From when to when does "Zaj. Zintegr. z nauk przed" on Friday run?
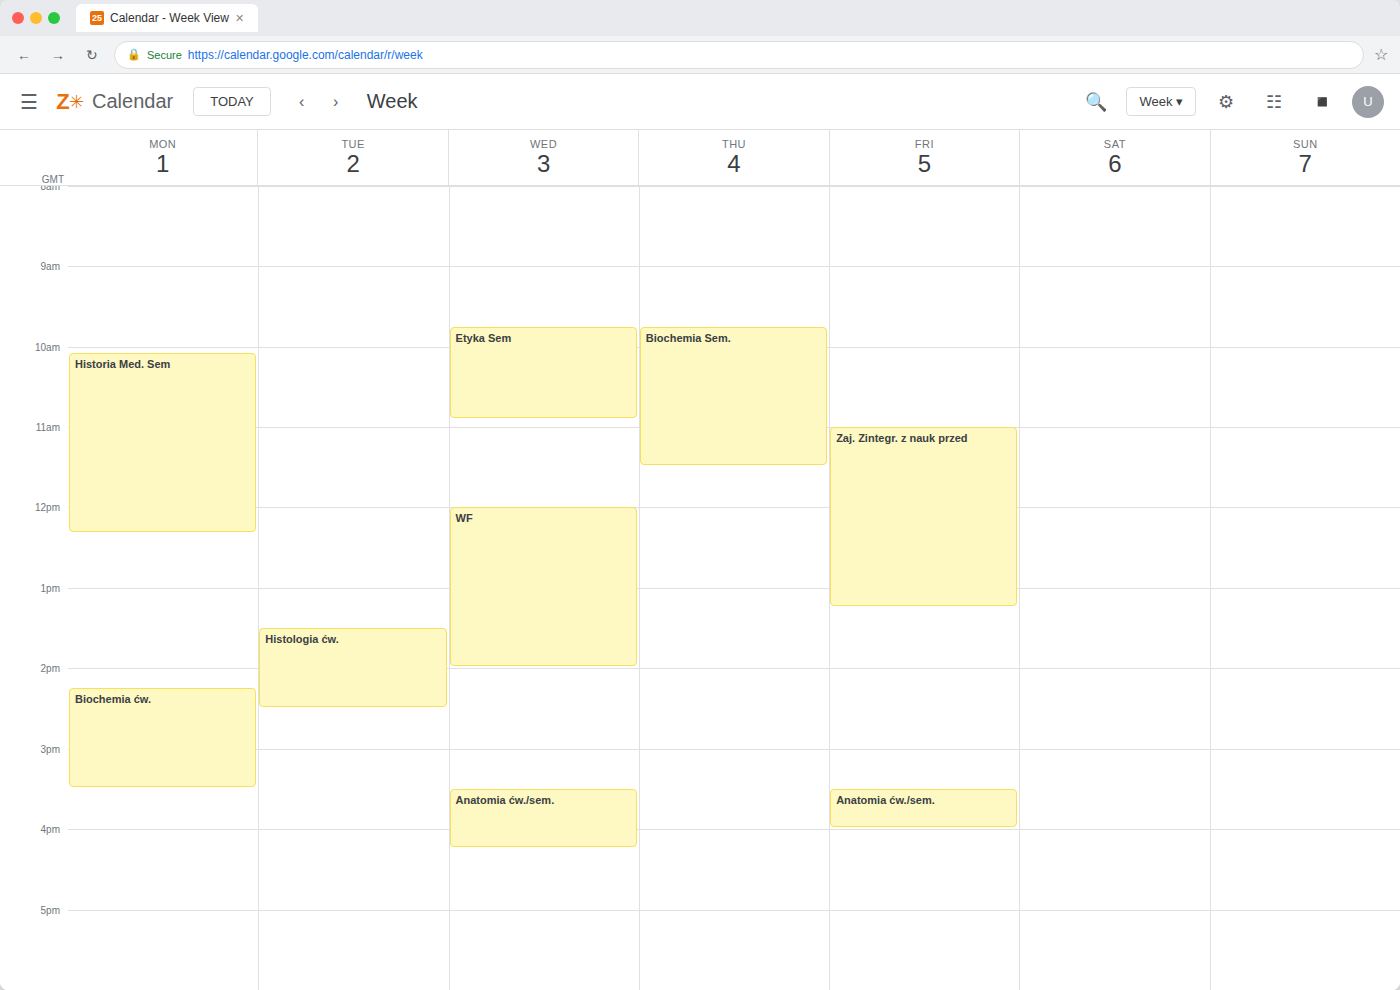
11:00 AM to 1:15 PM